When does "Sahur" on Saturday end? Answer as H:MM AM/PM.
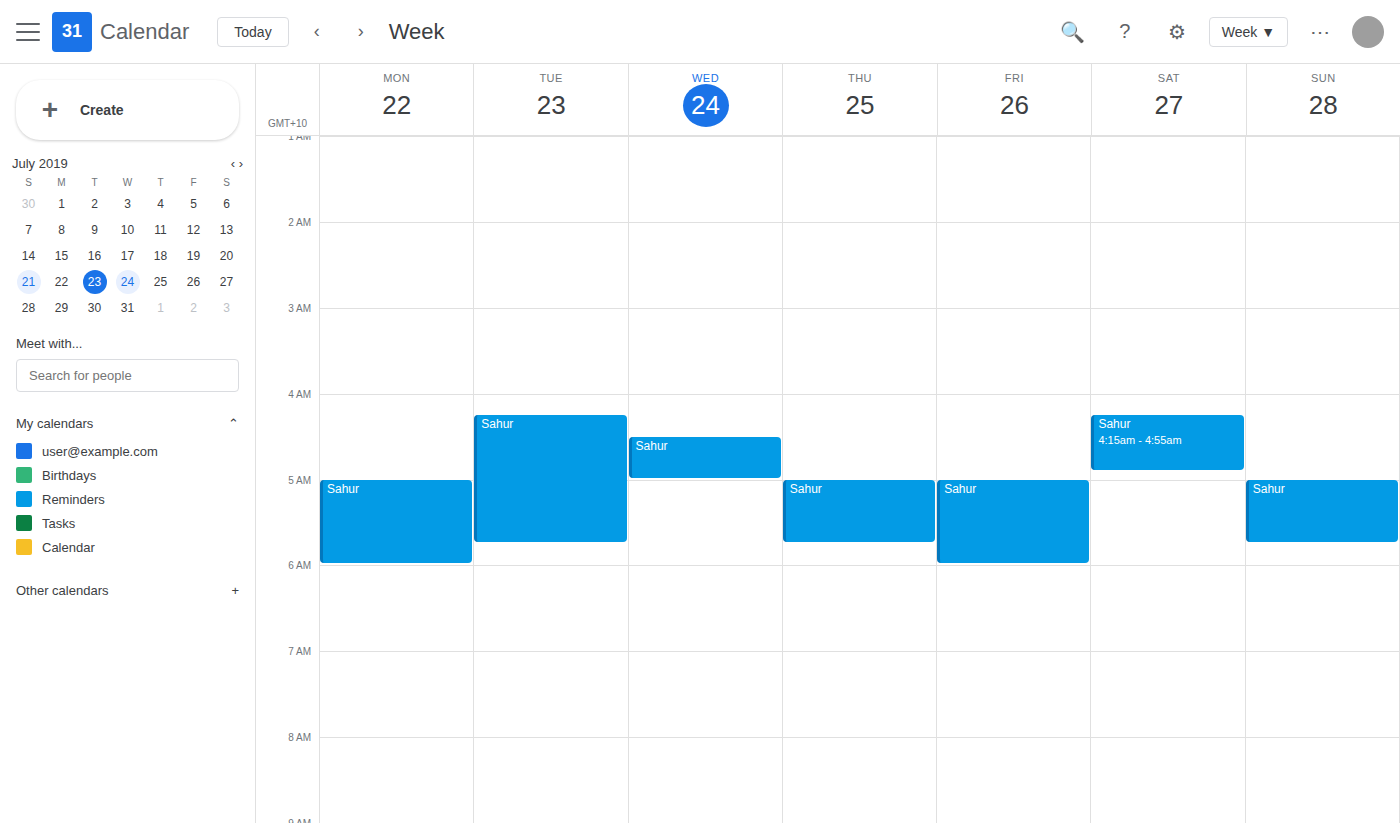
4:55 AM